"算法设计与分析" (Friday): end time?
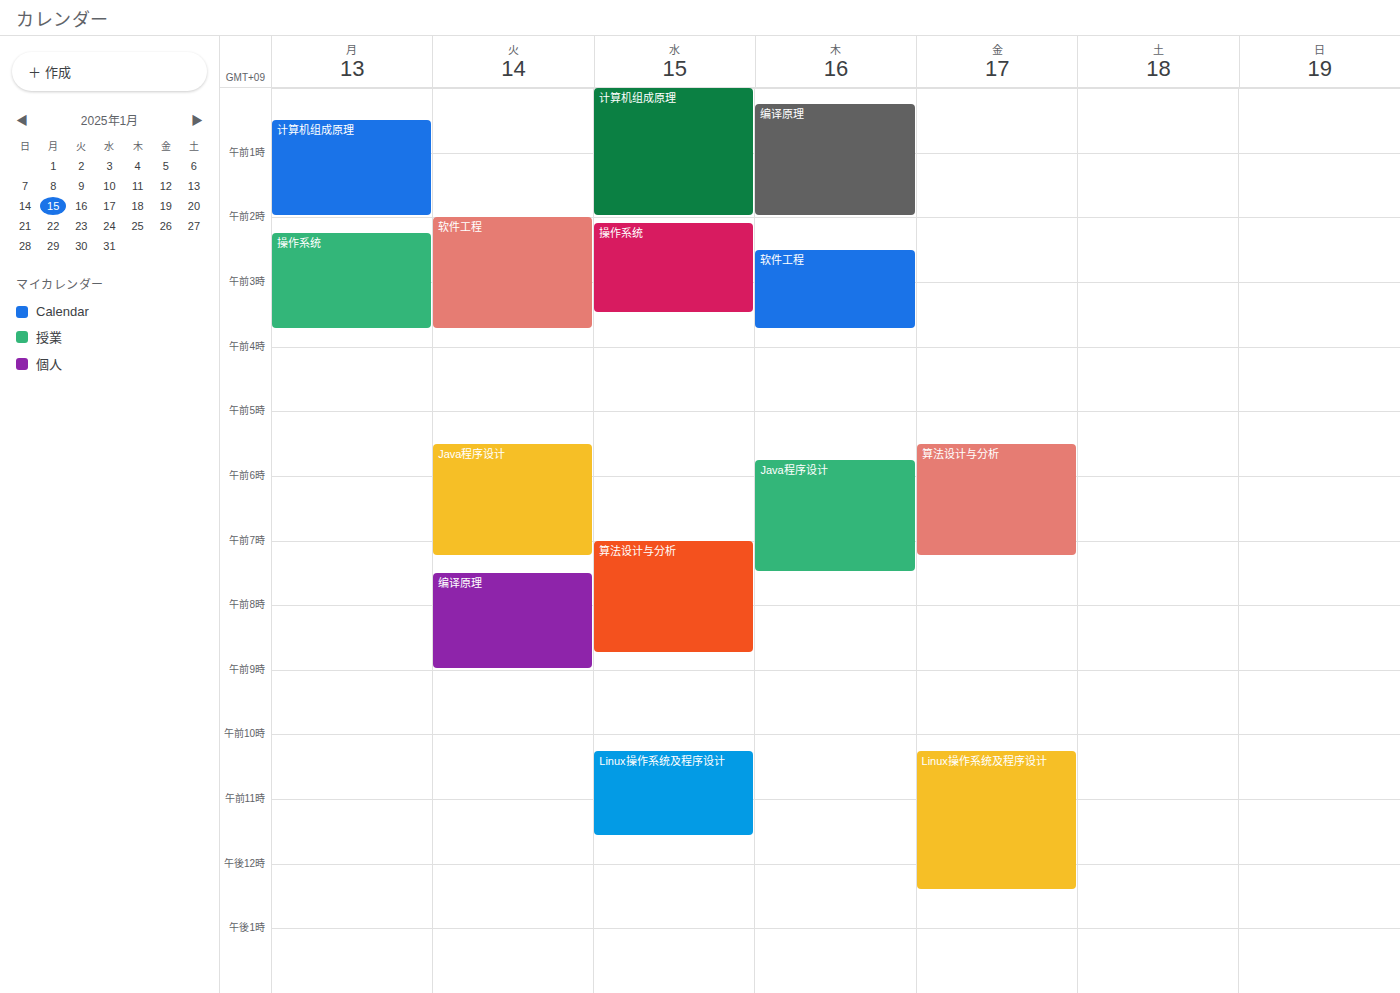
7:15 AM